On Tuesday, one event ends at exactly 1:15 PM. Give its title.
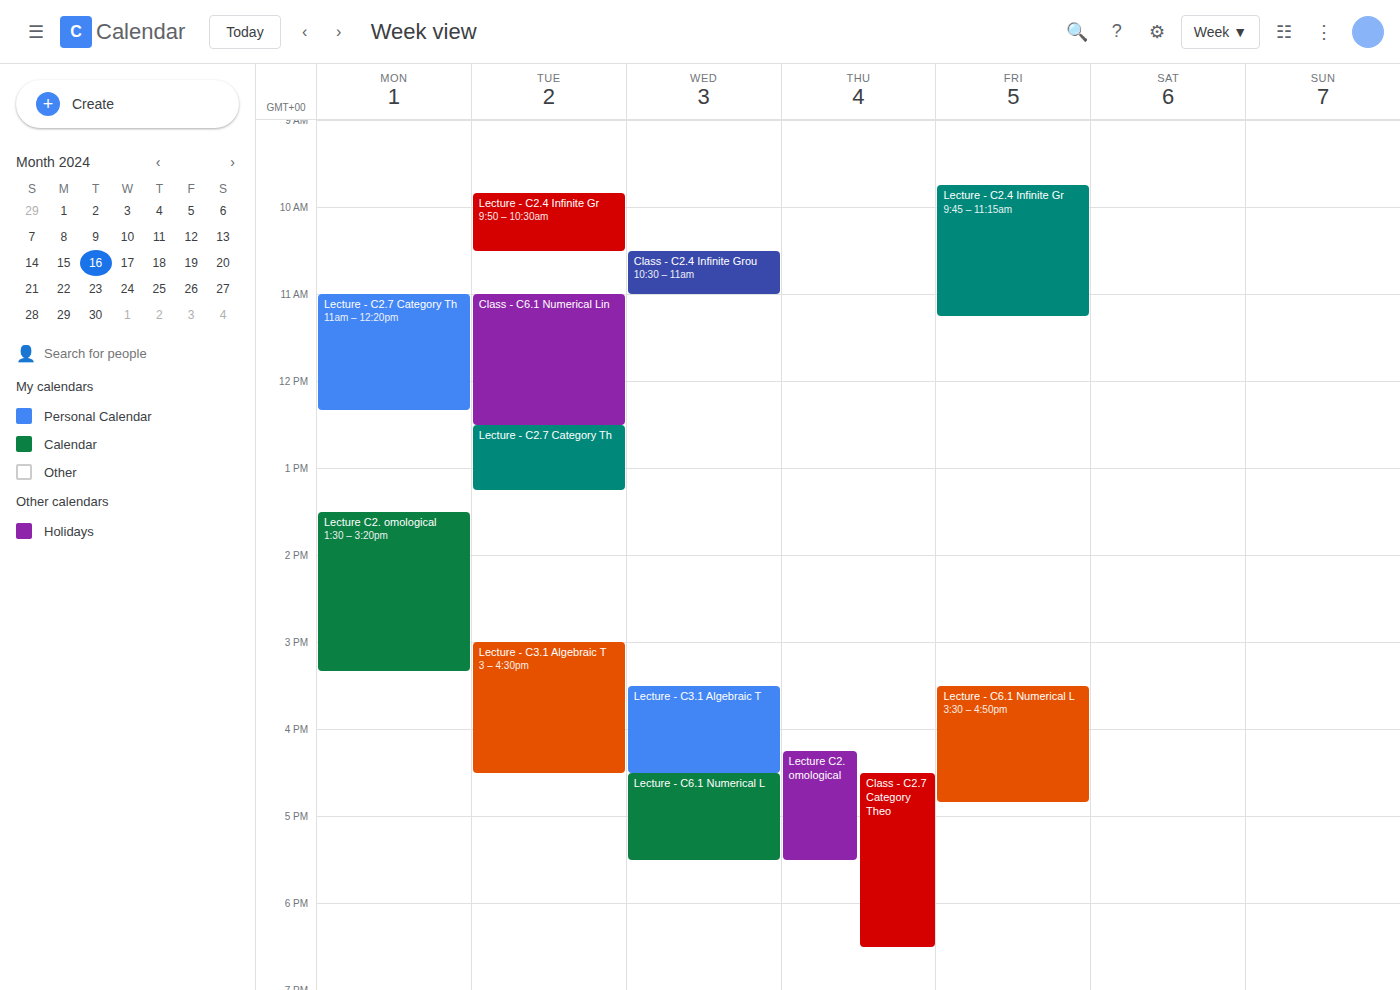
"Lecture - C2.7 Category Th"